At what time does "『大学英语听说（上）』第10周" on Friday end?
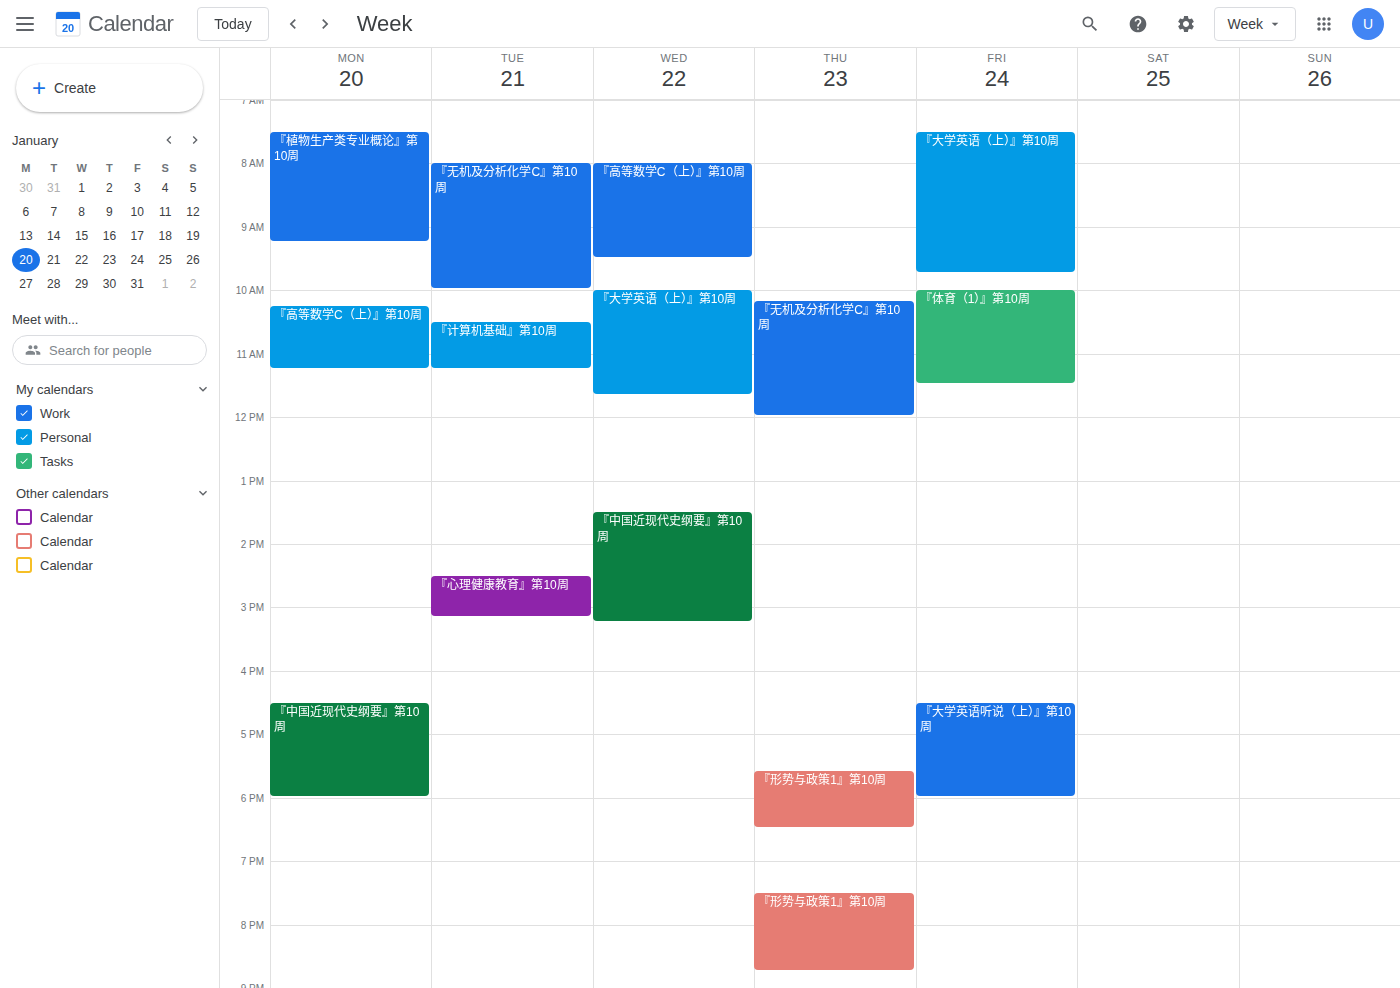
6:00 PM